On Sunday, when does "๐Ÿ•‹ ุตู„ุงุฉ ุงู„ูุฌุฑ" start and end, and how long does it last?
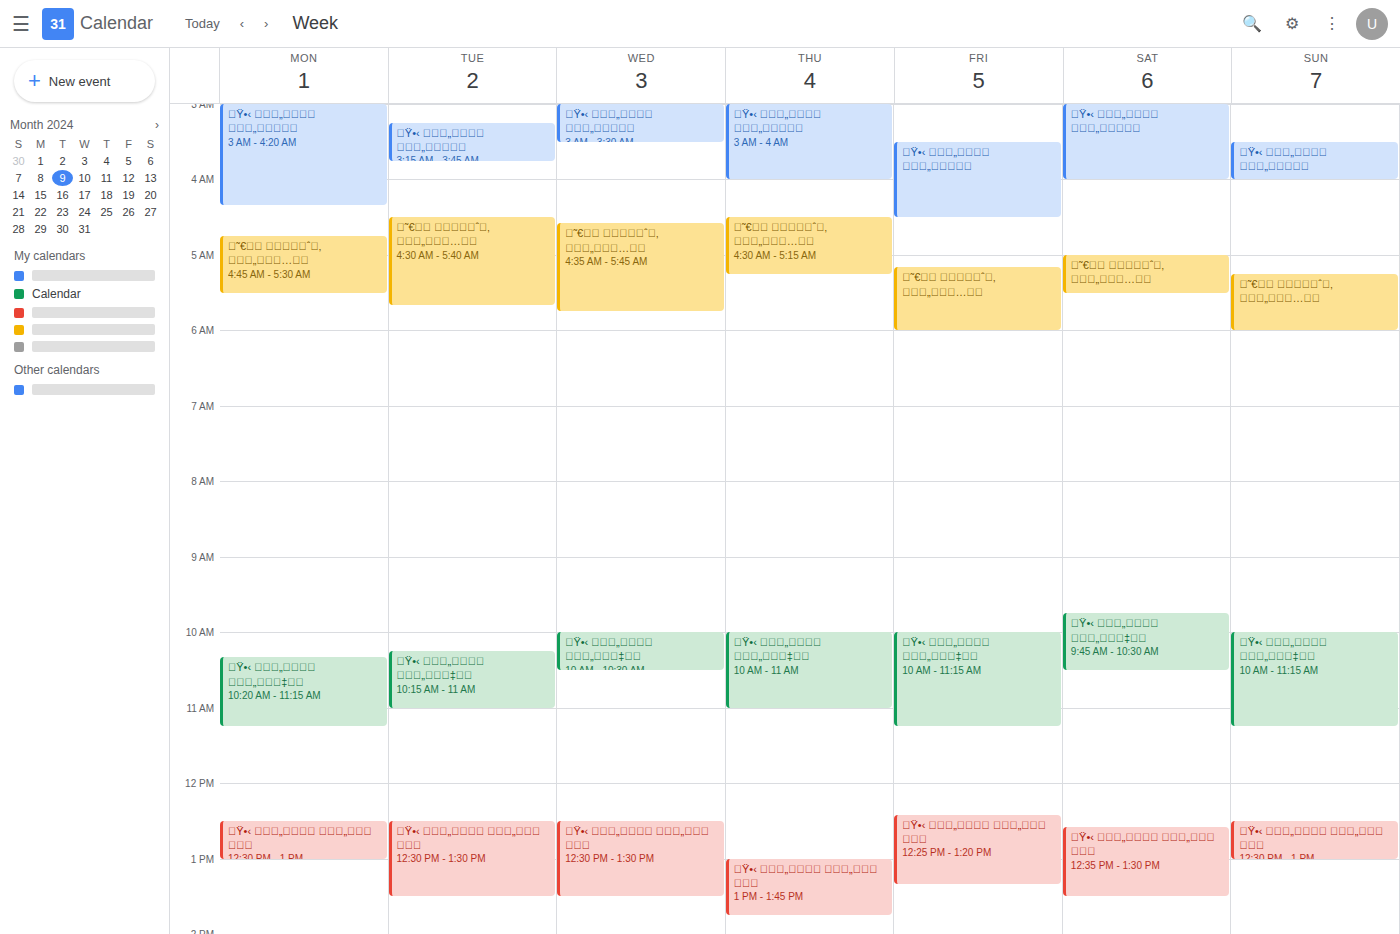
3:30 AM to 4:00 AM, 30 minutes